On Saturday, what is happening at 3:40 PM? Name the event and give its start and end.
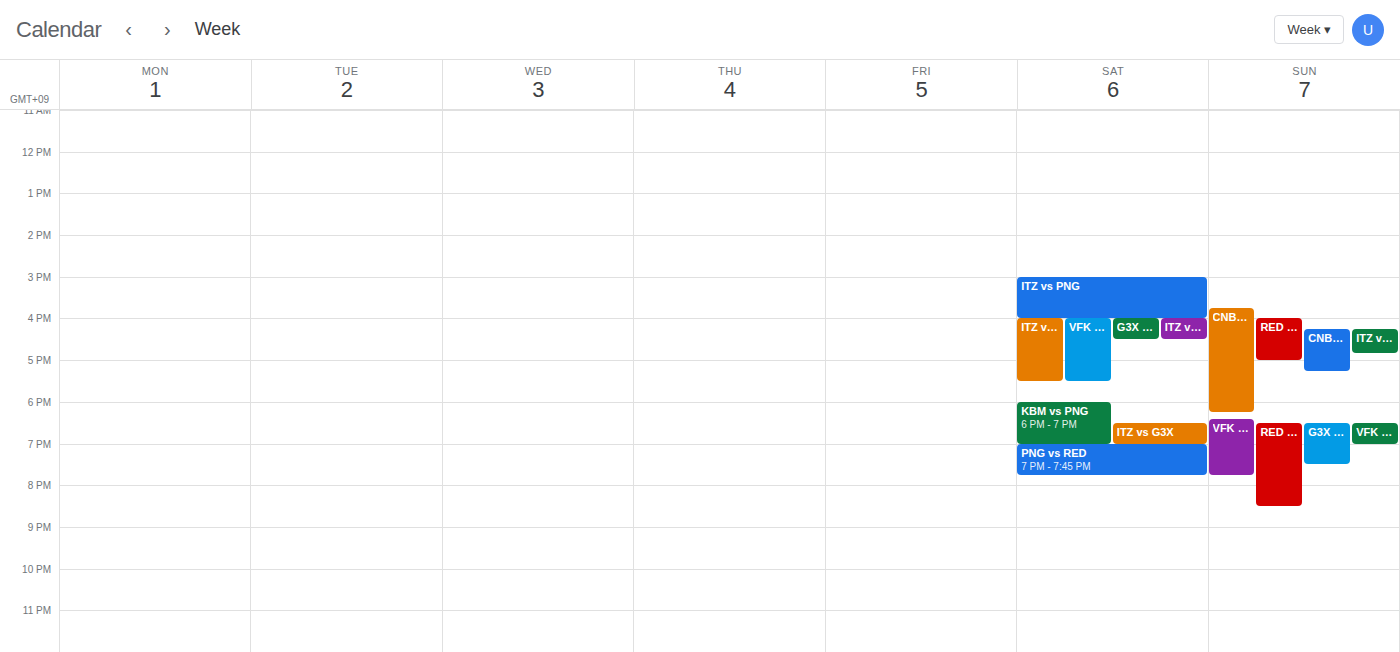
"ITZ vs PNG", 3:00 PM to 4:00 PM